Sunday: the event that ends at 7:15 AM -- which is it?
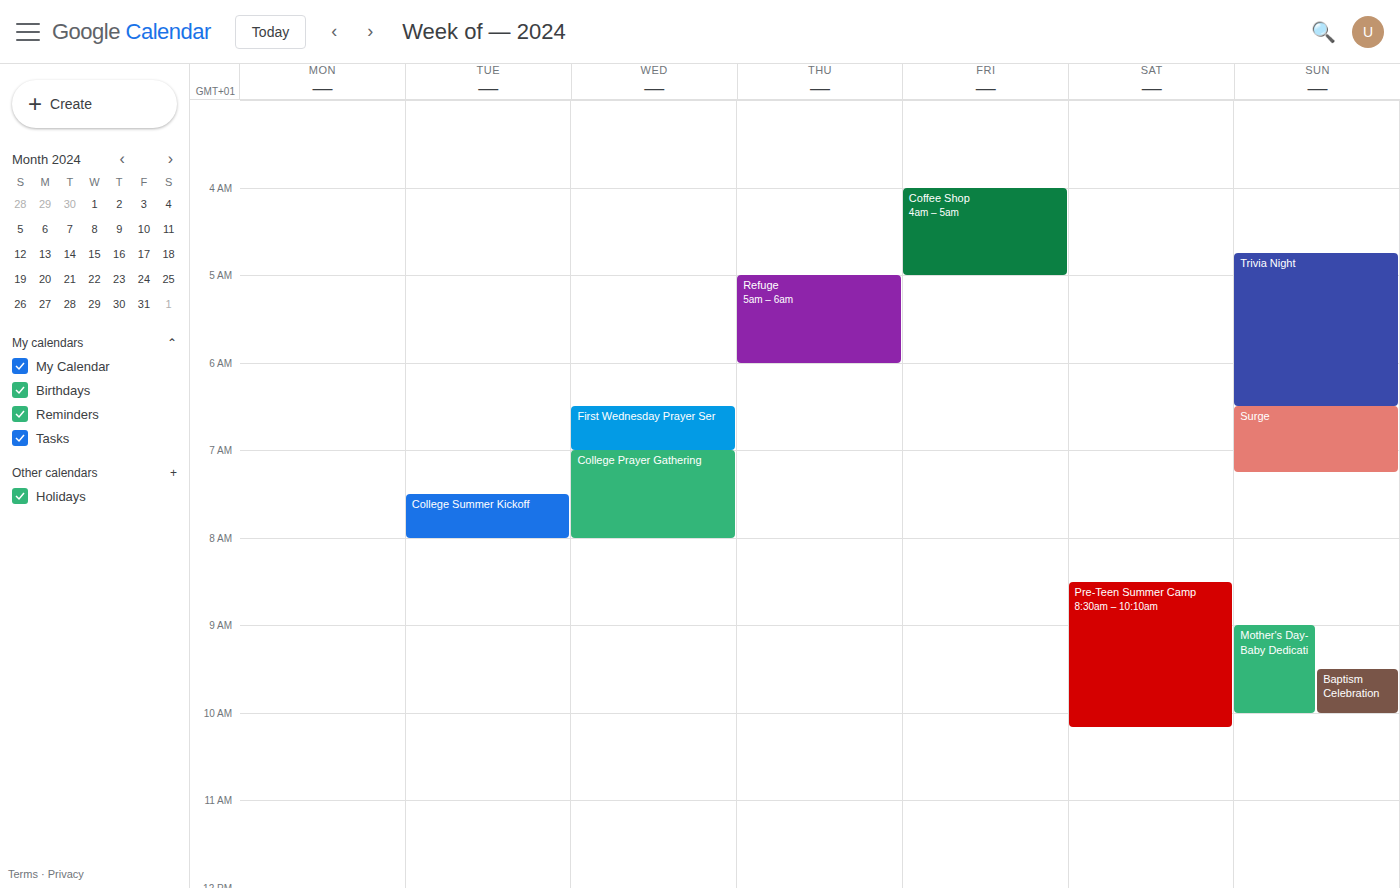
"Surge"